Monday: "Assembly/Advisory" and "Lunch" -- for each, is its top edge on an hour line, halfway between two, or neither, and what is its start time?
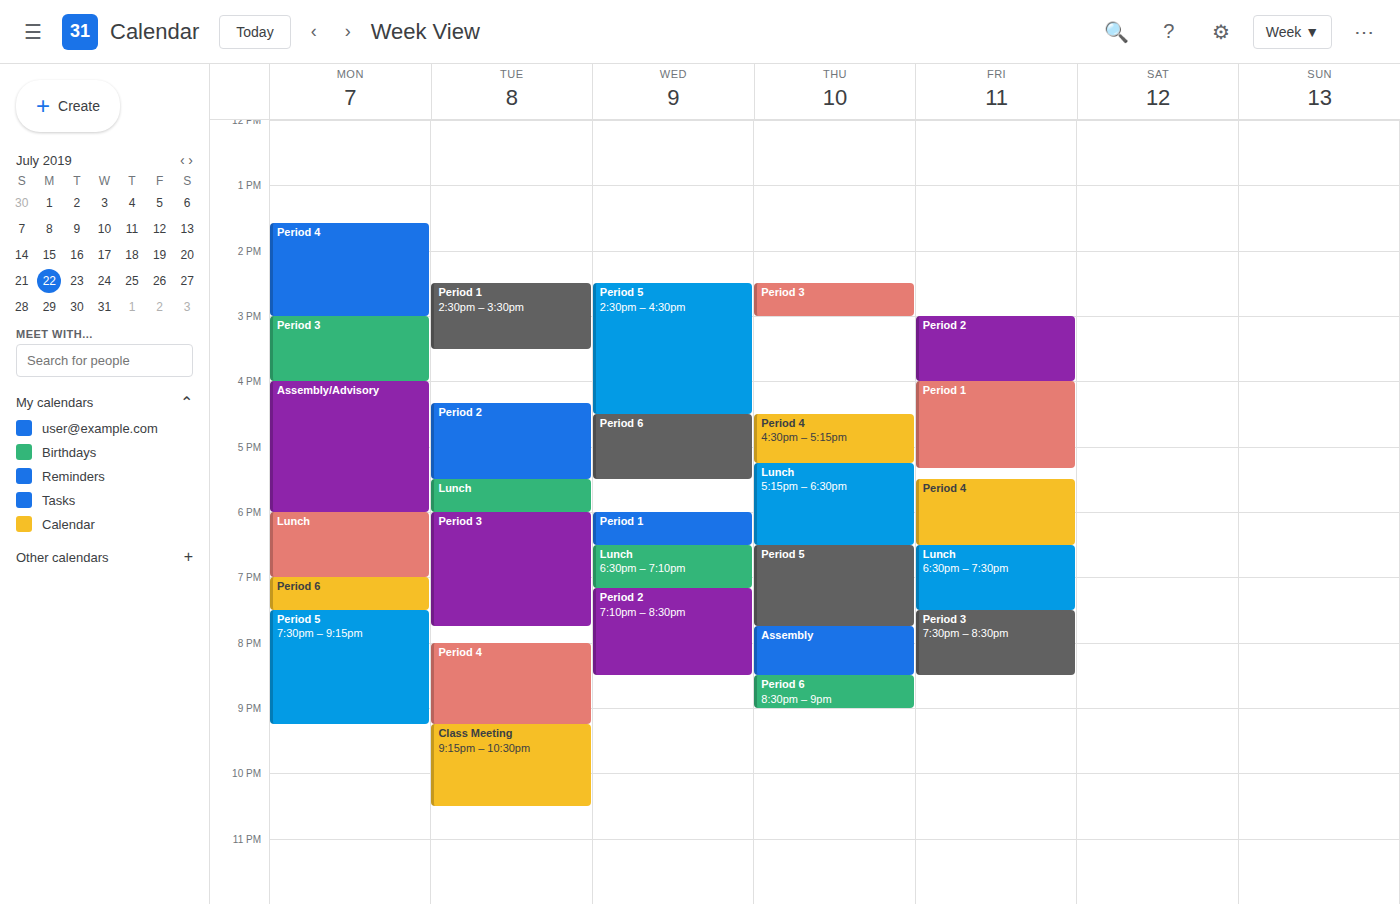
"Assembly/Advisory": 4:00 PM, exactly on the 4 PM line. "Lunch": 6:00 PM, exactly on the 6 PM line.